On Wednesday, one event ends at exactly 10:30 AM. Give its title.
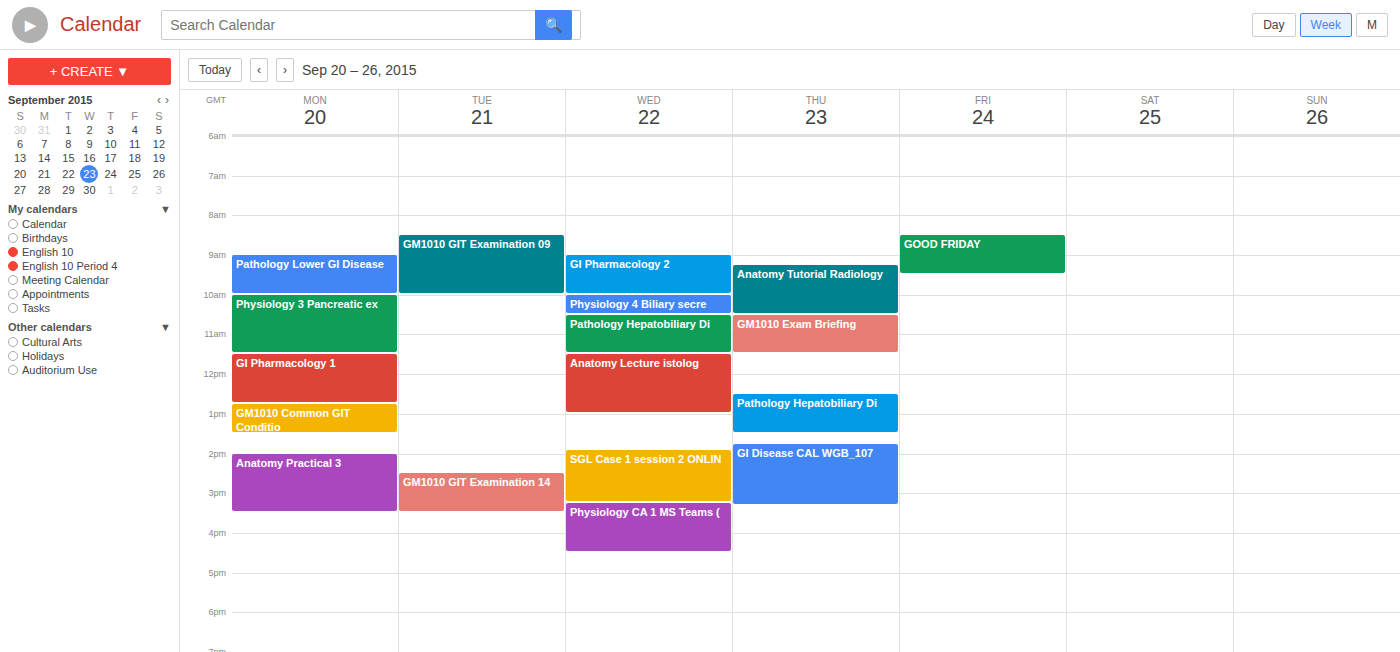
"Physiology 4 Biliary secre"